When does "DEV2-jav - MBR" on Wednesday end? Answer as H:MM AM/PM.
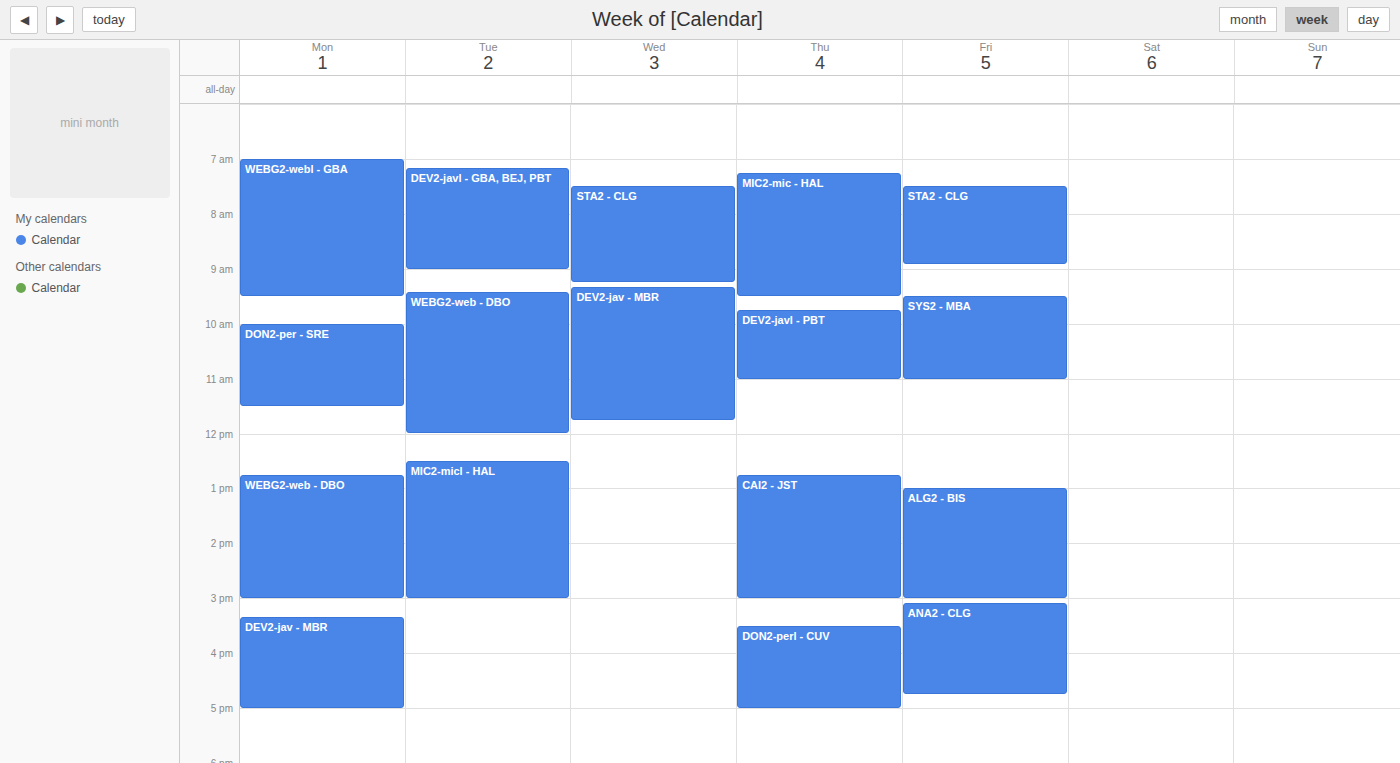
11:45 AM